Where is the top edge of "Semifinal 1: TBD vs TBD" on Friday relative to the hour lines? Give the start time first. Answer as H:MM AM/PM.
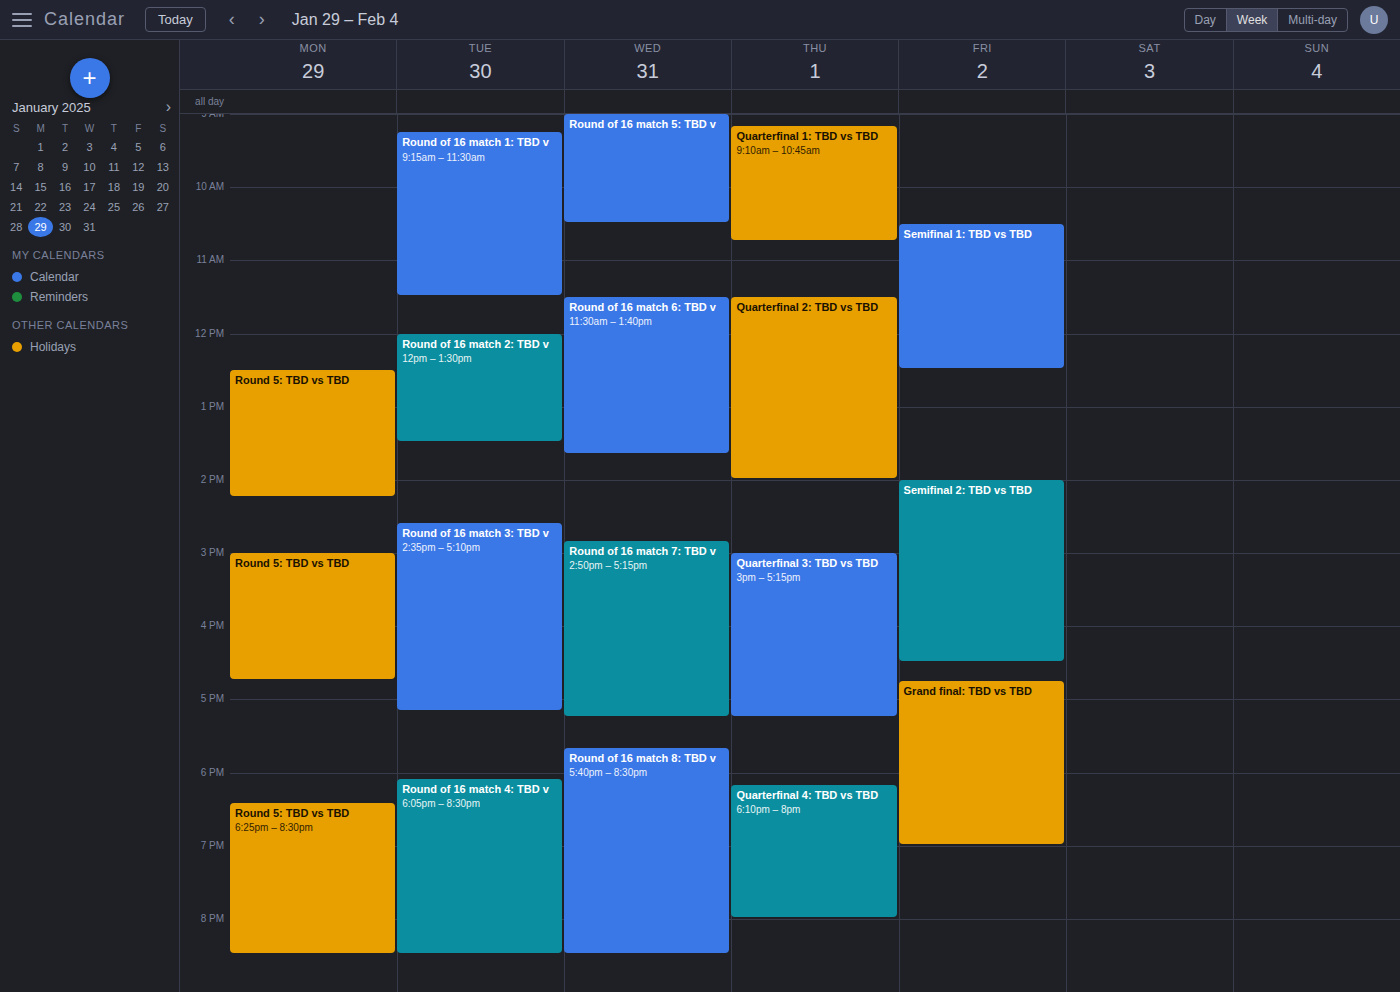
10:30 AM -- halfway between the 10 AM and 11 AM lines.